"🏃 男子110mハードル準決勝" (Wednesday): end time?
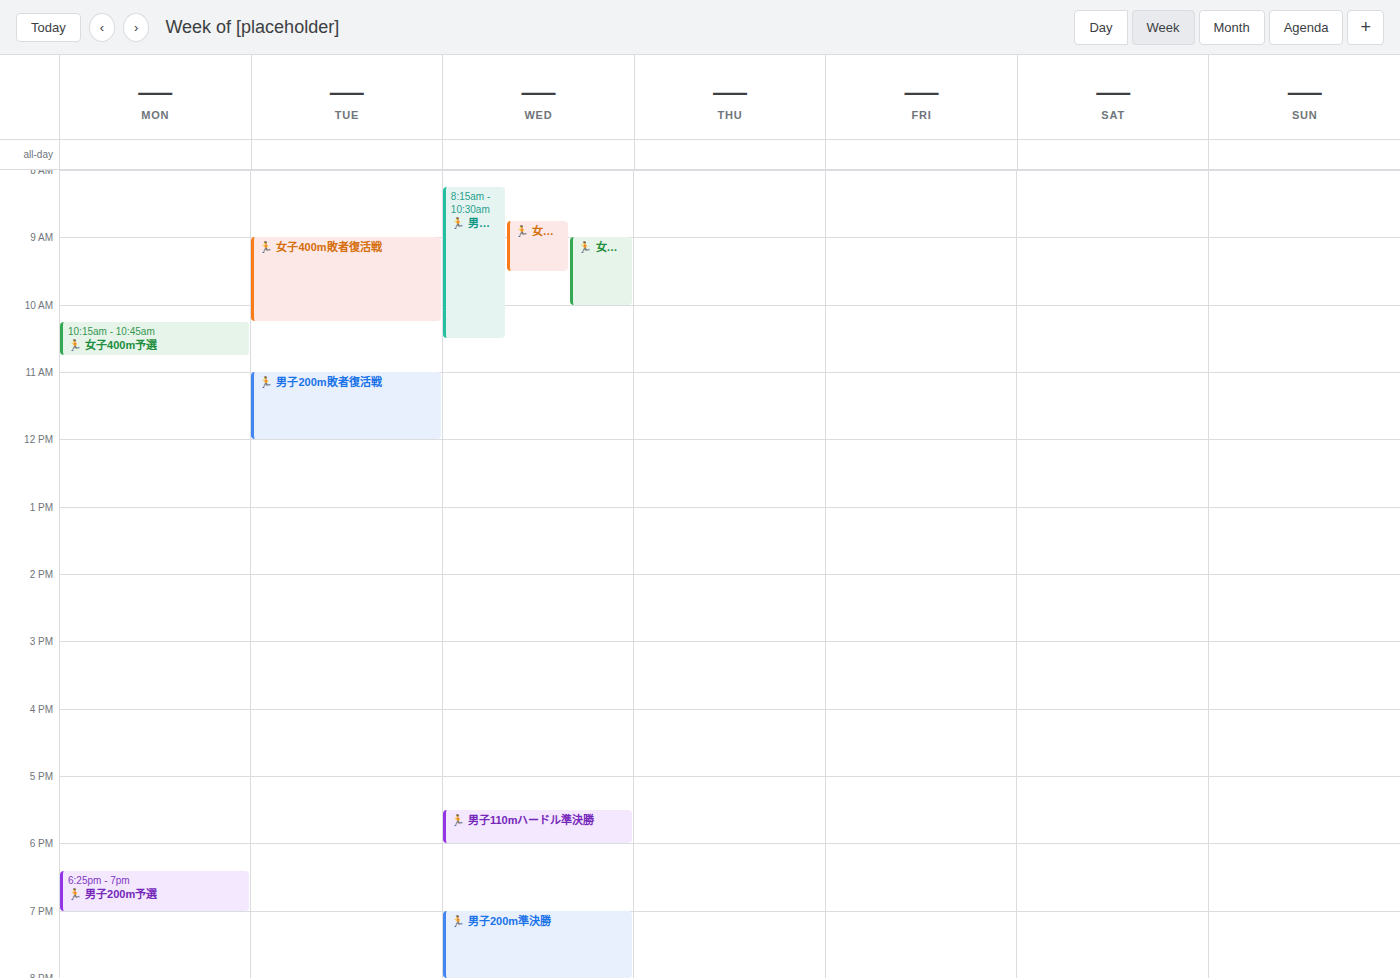
6:00 PM